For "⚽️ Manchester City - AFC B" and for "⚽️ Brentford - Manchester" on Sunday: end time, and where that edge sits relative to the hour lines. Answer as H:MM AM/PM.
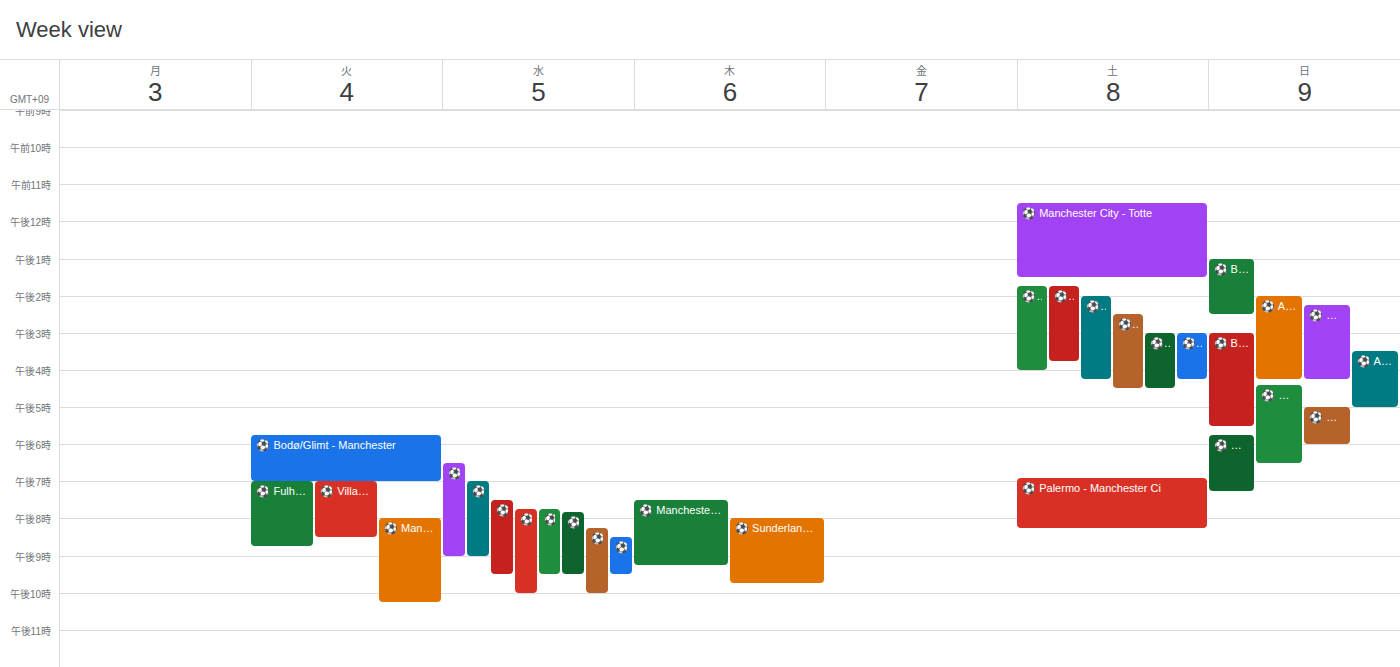
"⚽️ Manchester City - AFC B": 6:30 PM, halfway between the 6 PM and 7 PM lines. "⚽️ Brentford - Manchester": 5:30 PM, halfway between the 5 PM and 6 PM lines.